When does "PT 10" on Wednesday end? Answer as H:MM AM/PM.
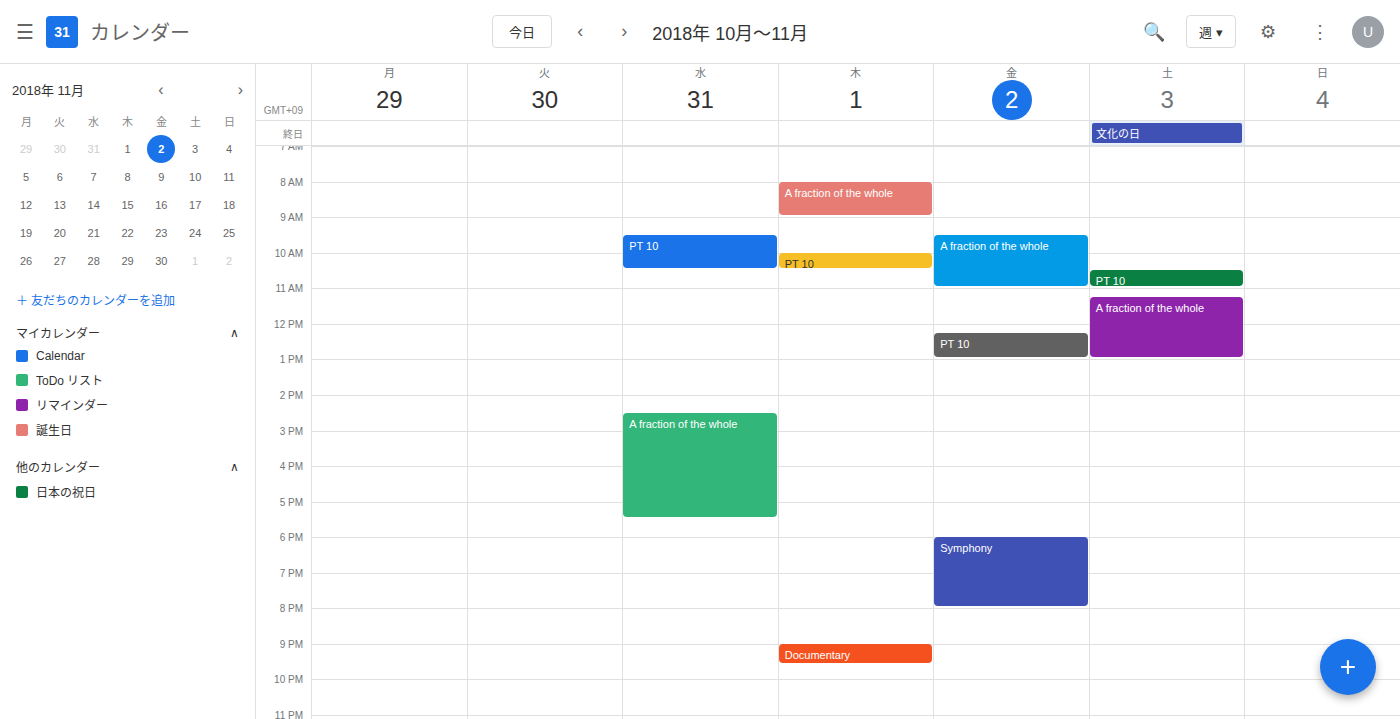
10:30 AM